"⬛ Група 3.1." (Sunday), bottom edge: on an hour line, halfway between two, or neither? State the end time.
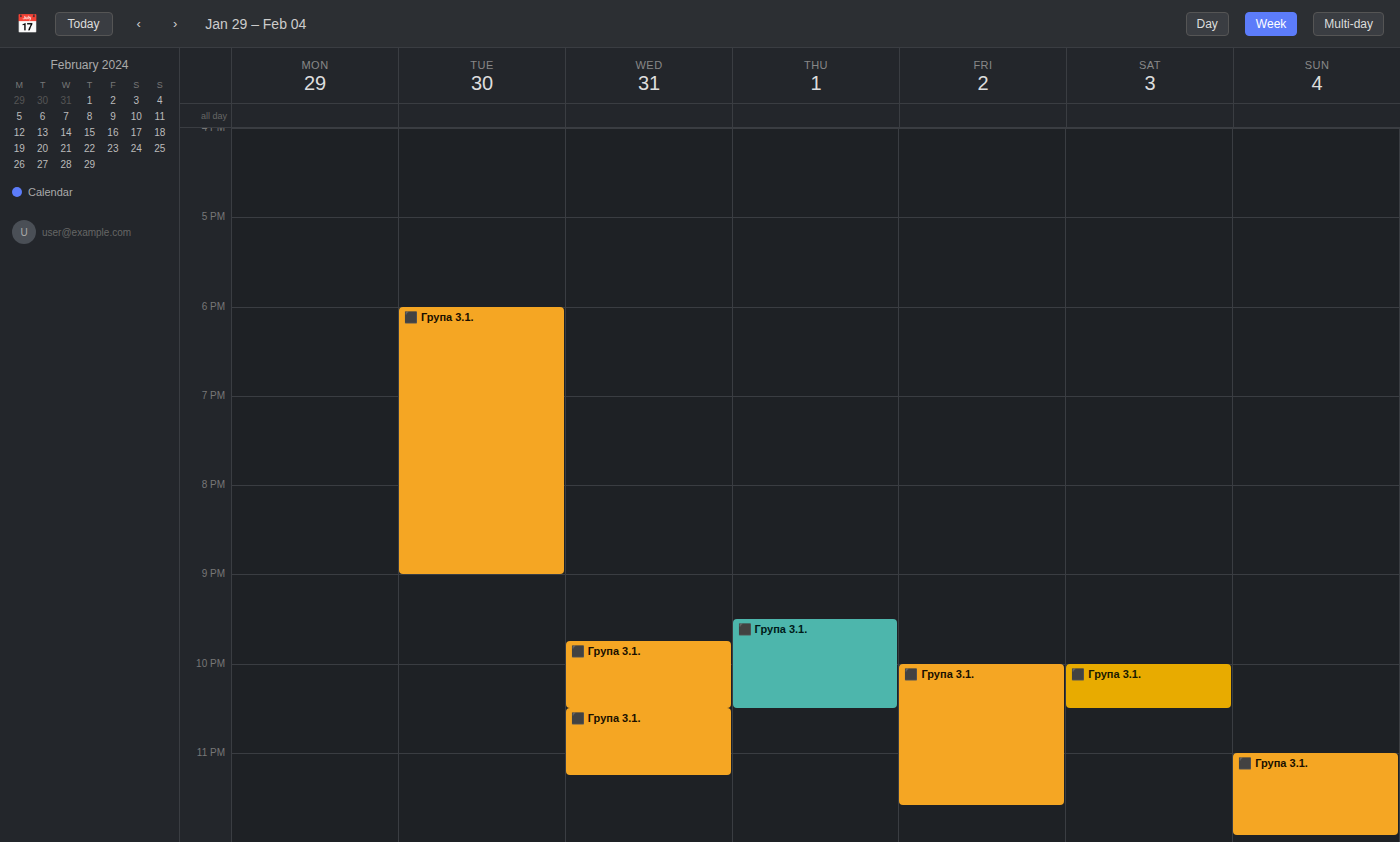
11:55 PM -- neither: 55 minutes below the 11 PM line and 5 minutes above the 12 AM line.